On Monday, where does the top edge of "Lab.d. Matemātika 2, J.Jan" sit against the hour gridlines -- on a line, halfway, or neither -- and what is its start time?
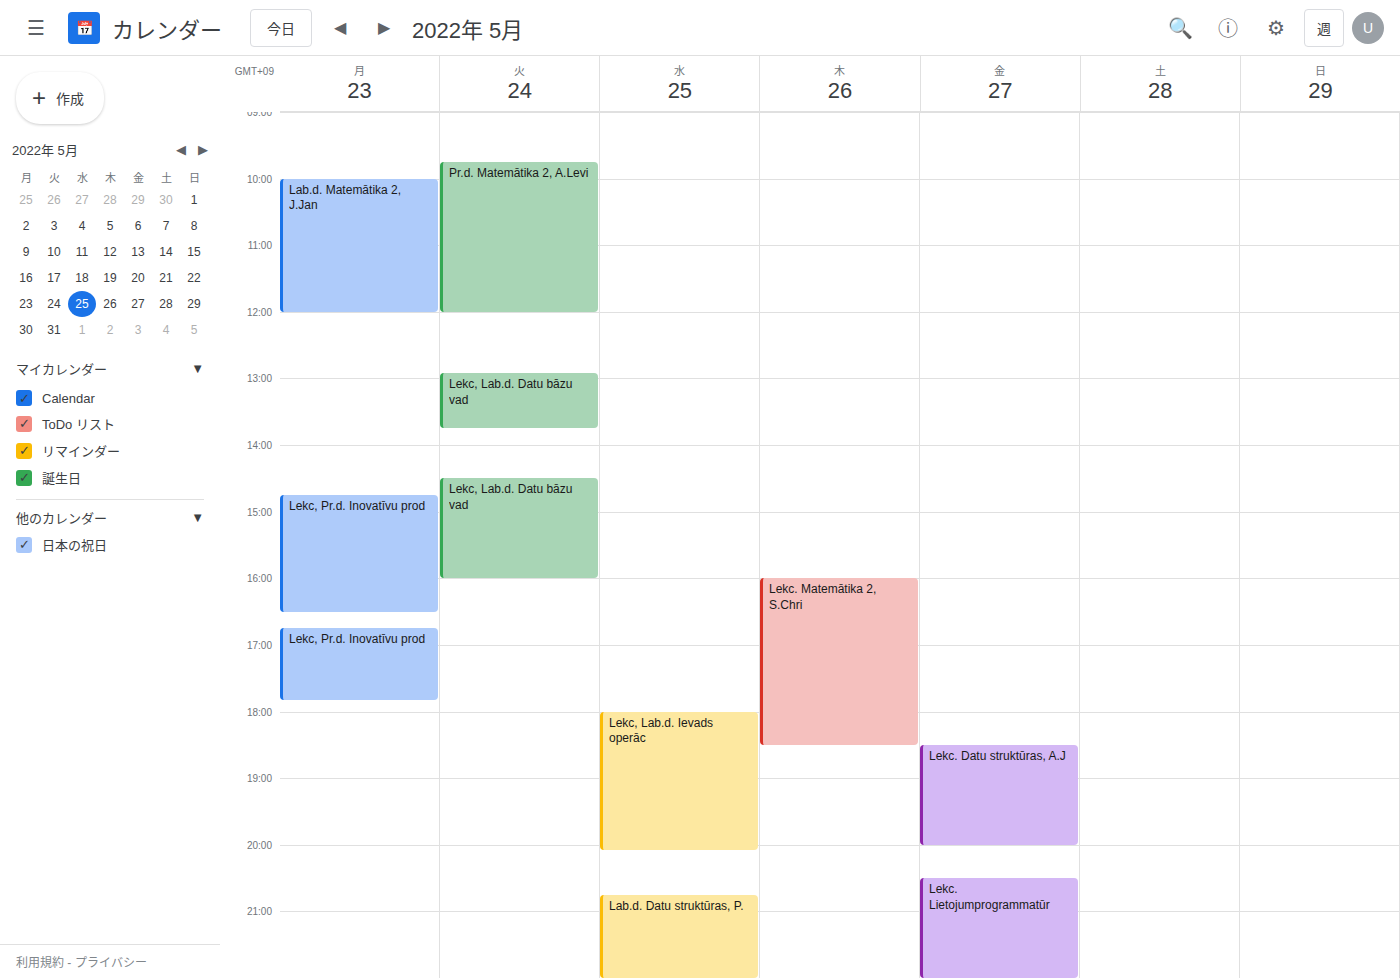
10:00 -- exactly on the 10:00 line.